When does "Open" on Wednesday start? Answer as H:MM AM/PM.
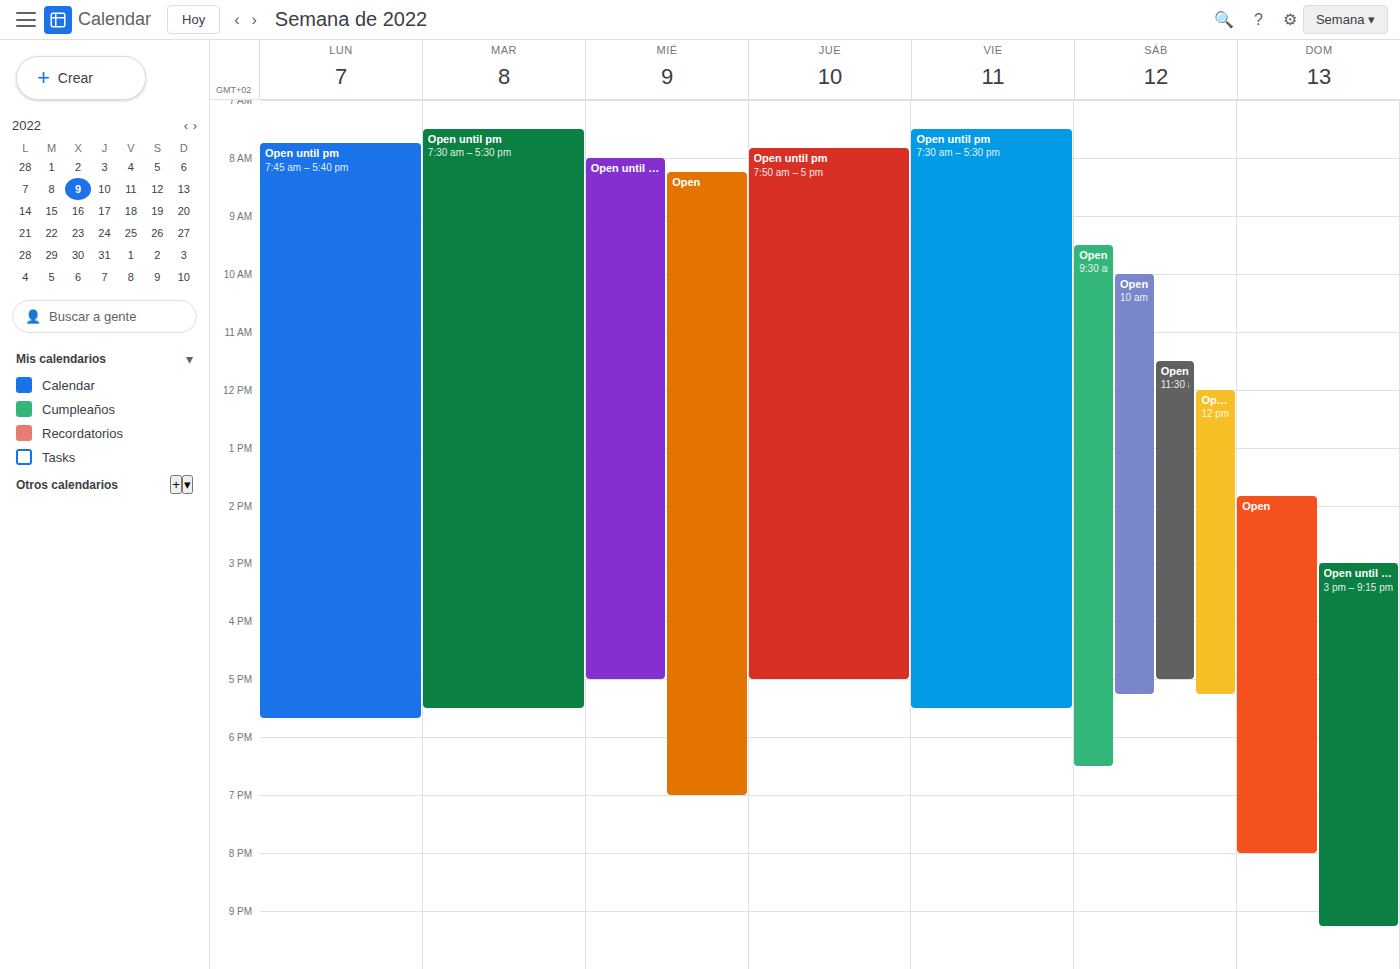
8:15 AM